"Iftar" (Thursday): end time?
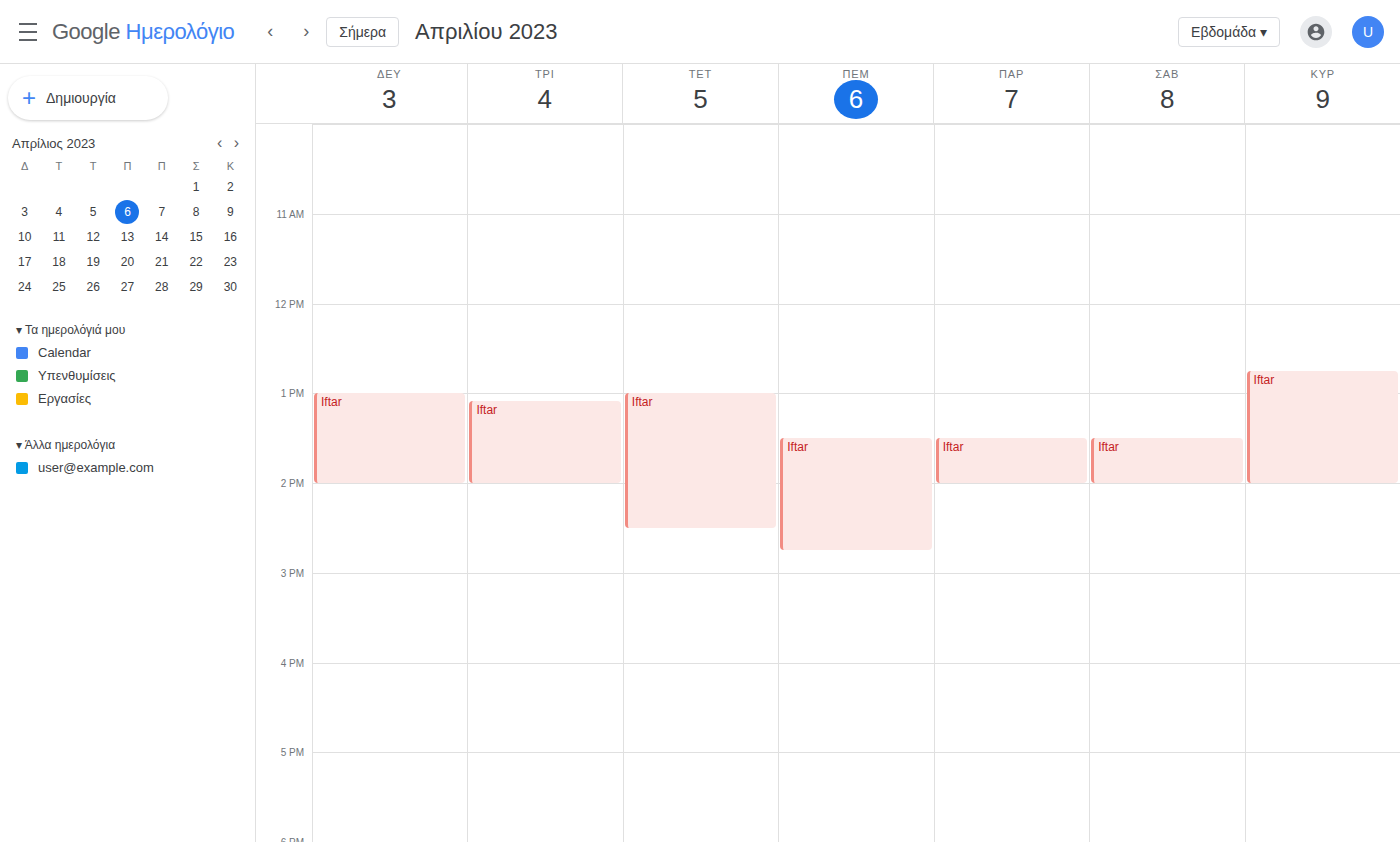
2:45 PM